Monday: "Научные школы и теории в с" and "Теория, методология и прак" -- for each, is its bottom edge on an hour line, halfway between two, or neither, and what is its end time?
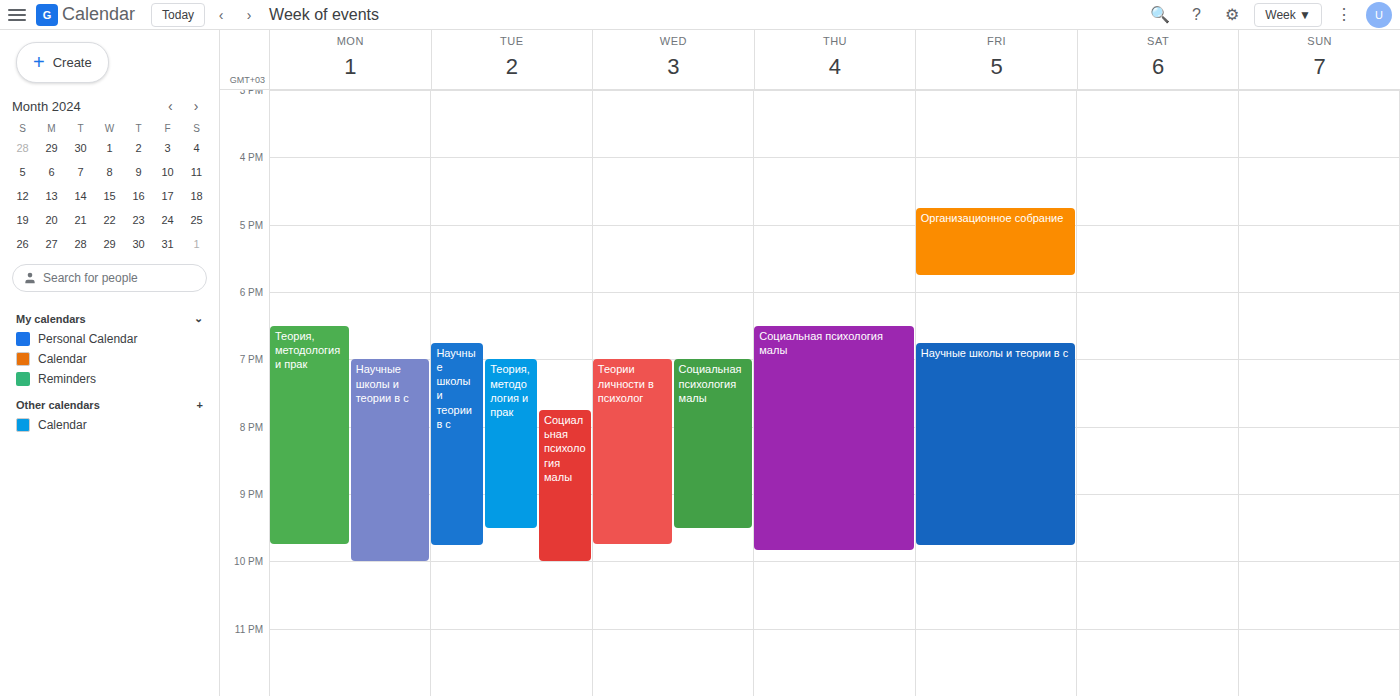
"Научные школы и теории в с": 10:00 PM, exactly on the 10 PM line. "Теория, методология и прак": 9:45 PM, neither: three quarters of the way from the 9 PM line to the 10 PM line.